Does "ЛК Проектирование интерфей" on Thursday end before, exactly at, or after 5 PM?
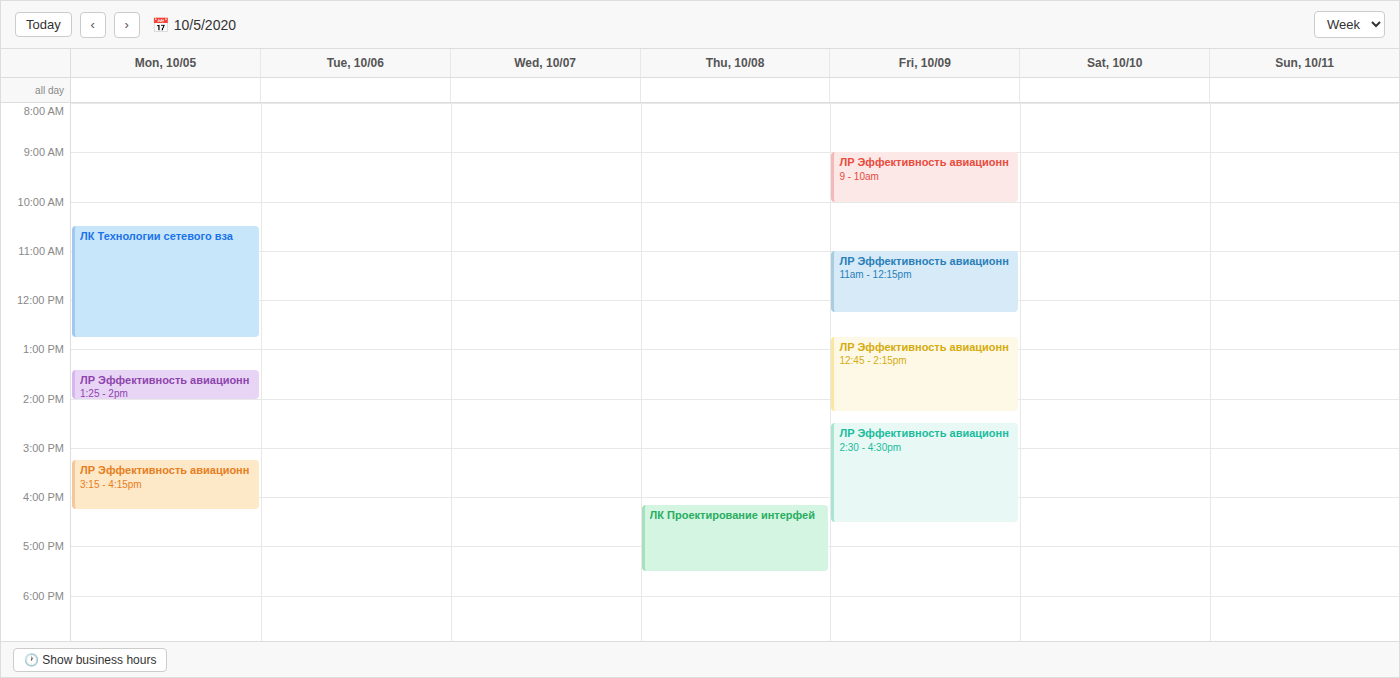
5:30 PM -- after 5 PM, 30 minutes below the 5 PM line.